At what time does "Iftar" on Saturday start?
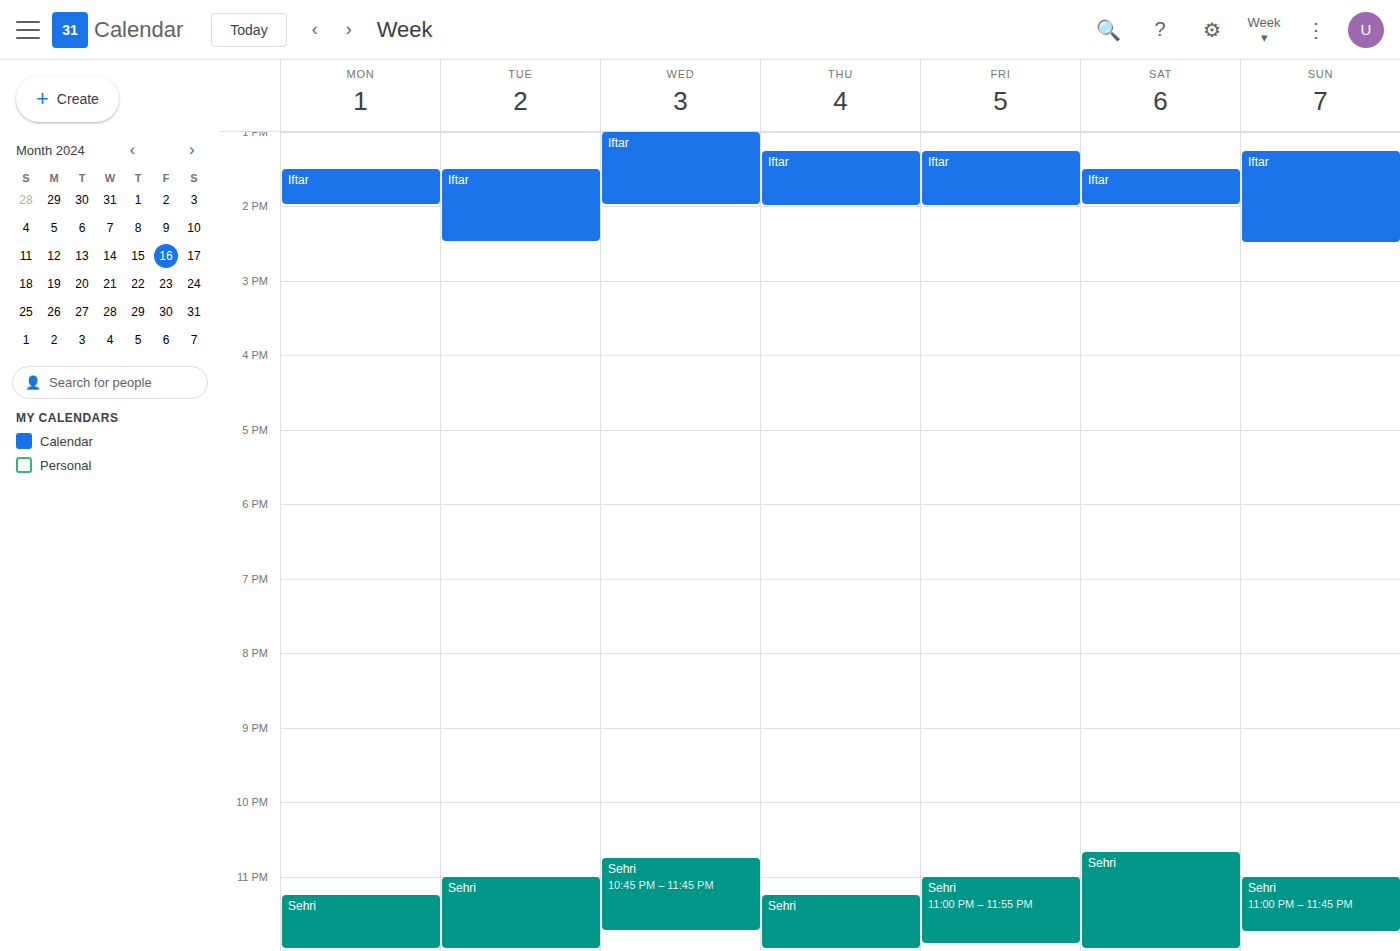
1:30 PM